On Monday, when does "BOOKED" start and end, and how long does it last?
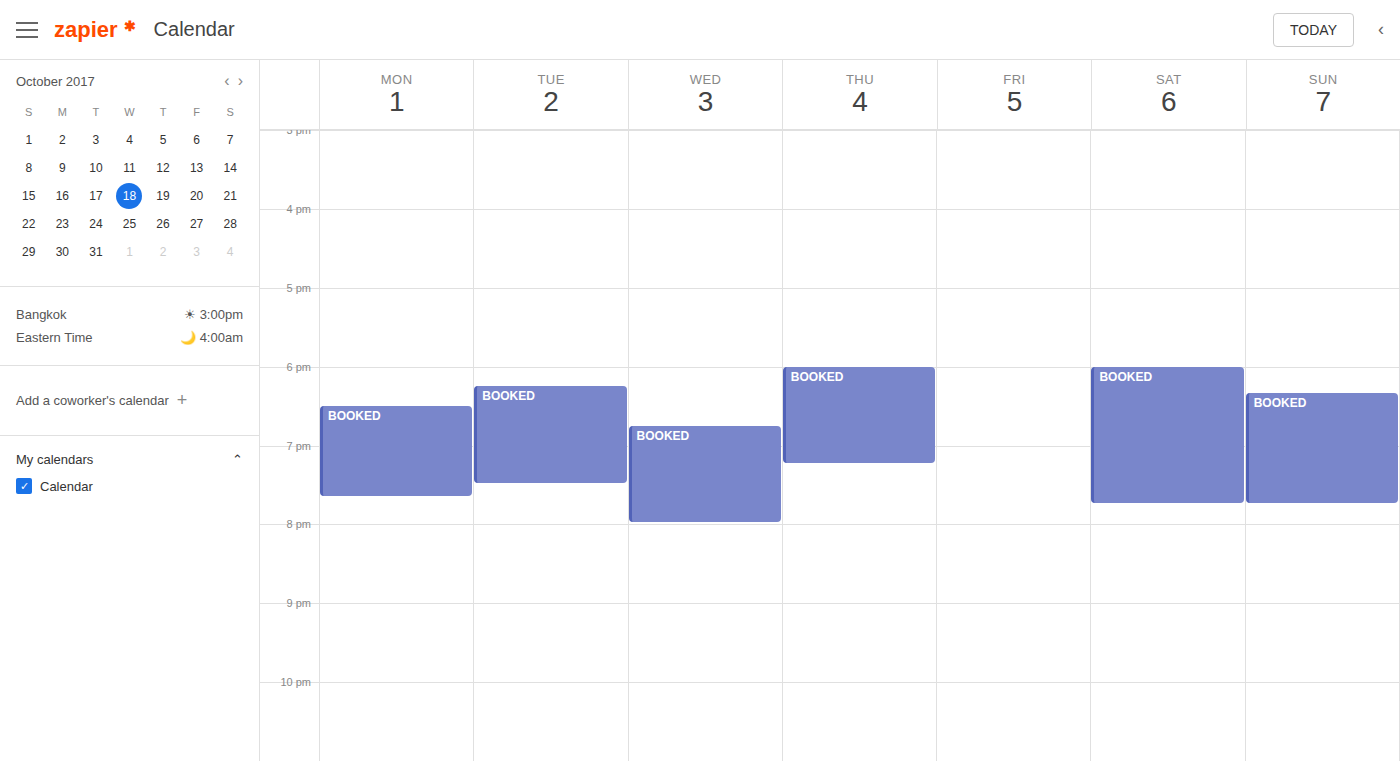
6:30 PM to 7:40 PM, 1 hour 10 minutes